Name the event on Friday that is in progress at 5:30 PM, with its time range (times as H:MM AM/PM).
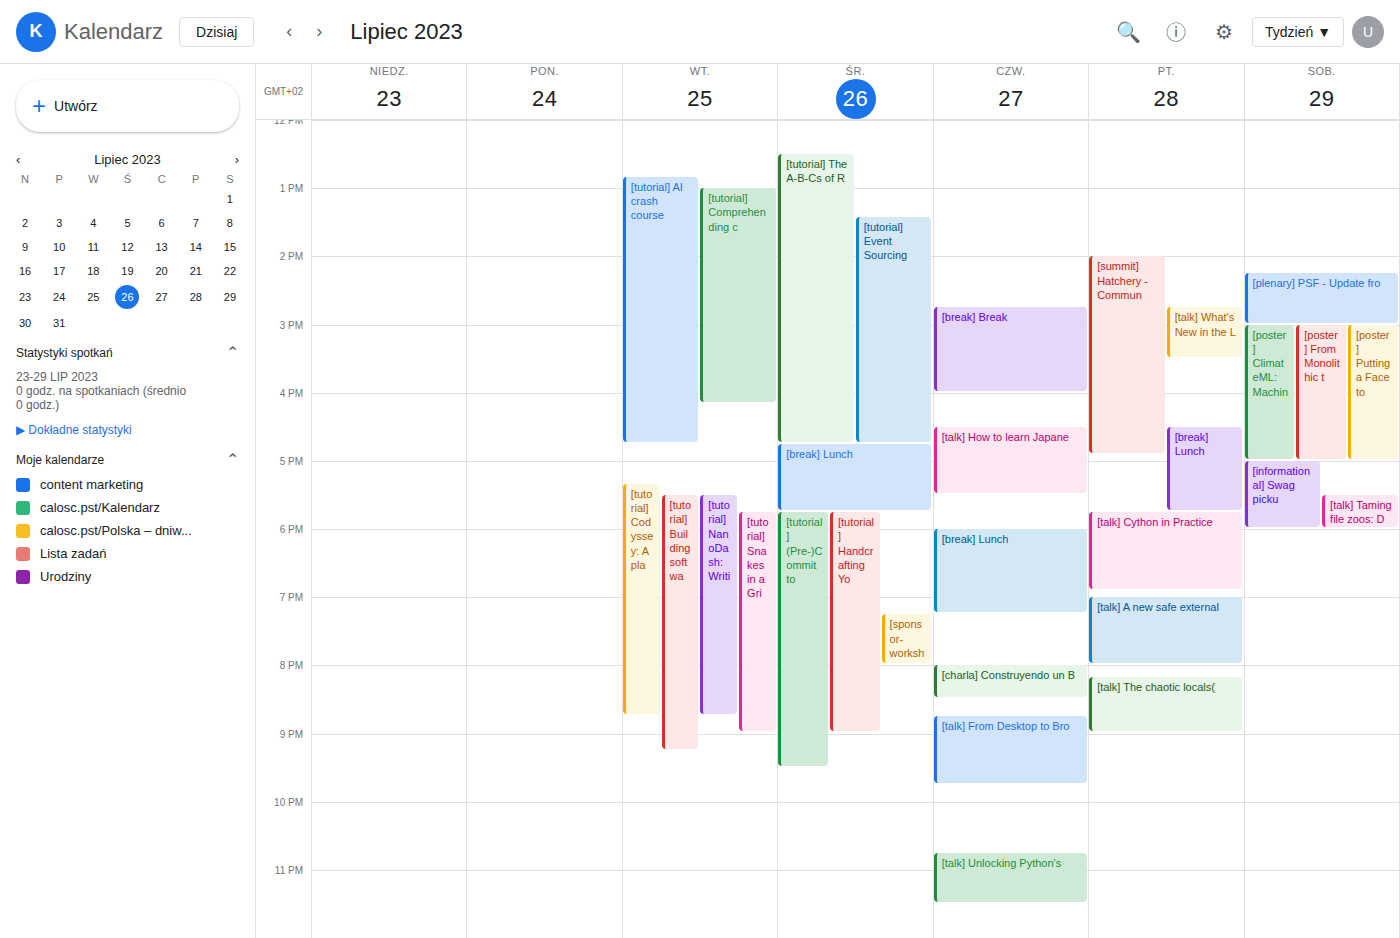
"[break] Lunch", 4:30 PM to 5:45 PM